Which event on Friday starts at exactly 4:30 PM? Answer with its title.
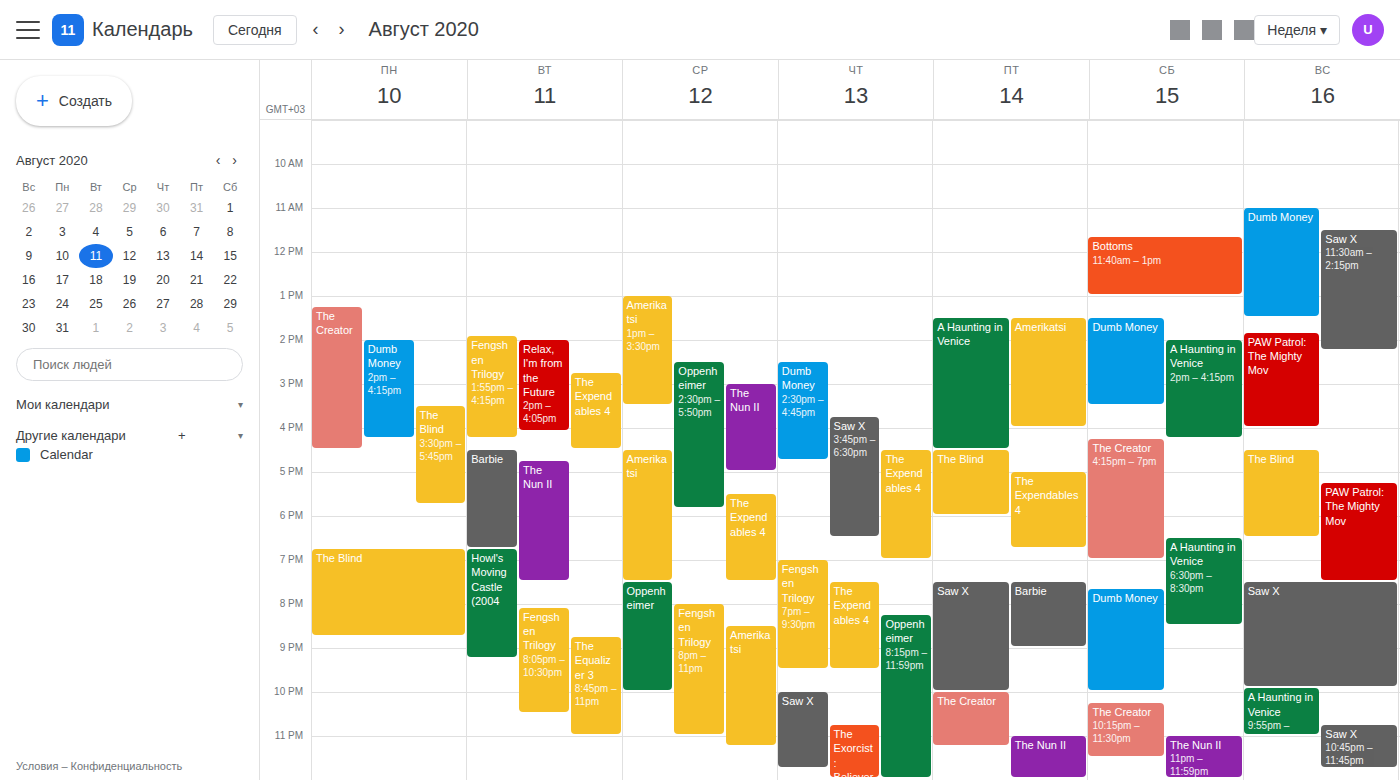
"The Blind"